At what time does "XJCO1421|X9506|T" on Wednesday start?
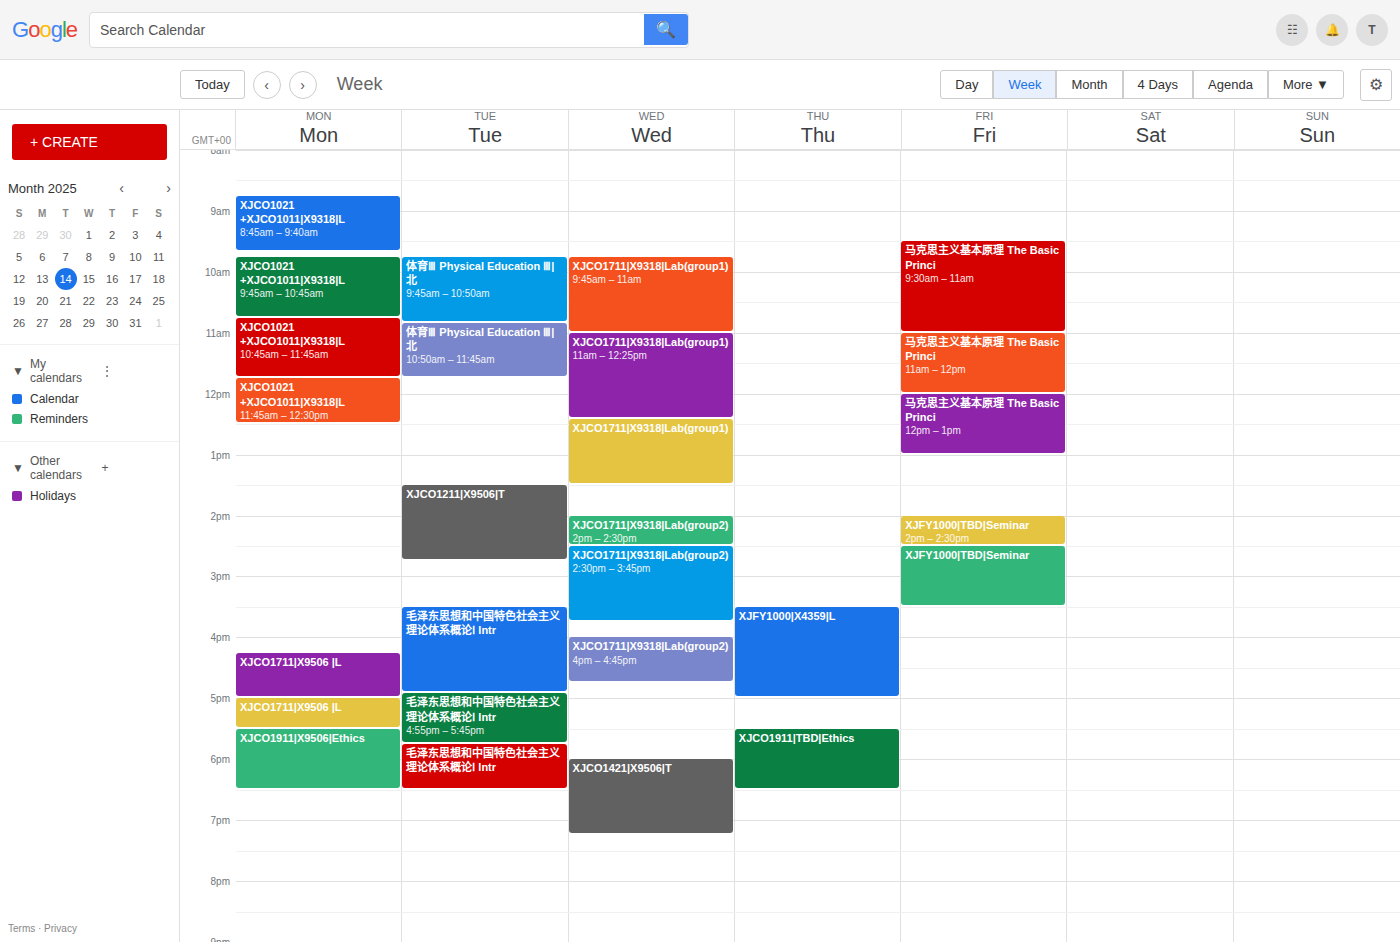
6:00 PM